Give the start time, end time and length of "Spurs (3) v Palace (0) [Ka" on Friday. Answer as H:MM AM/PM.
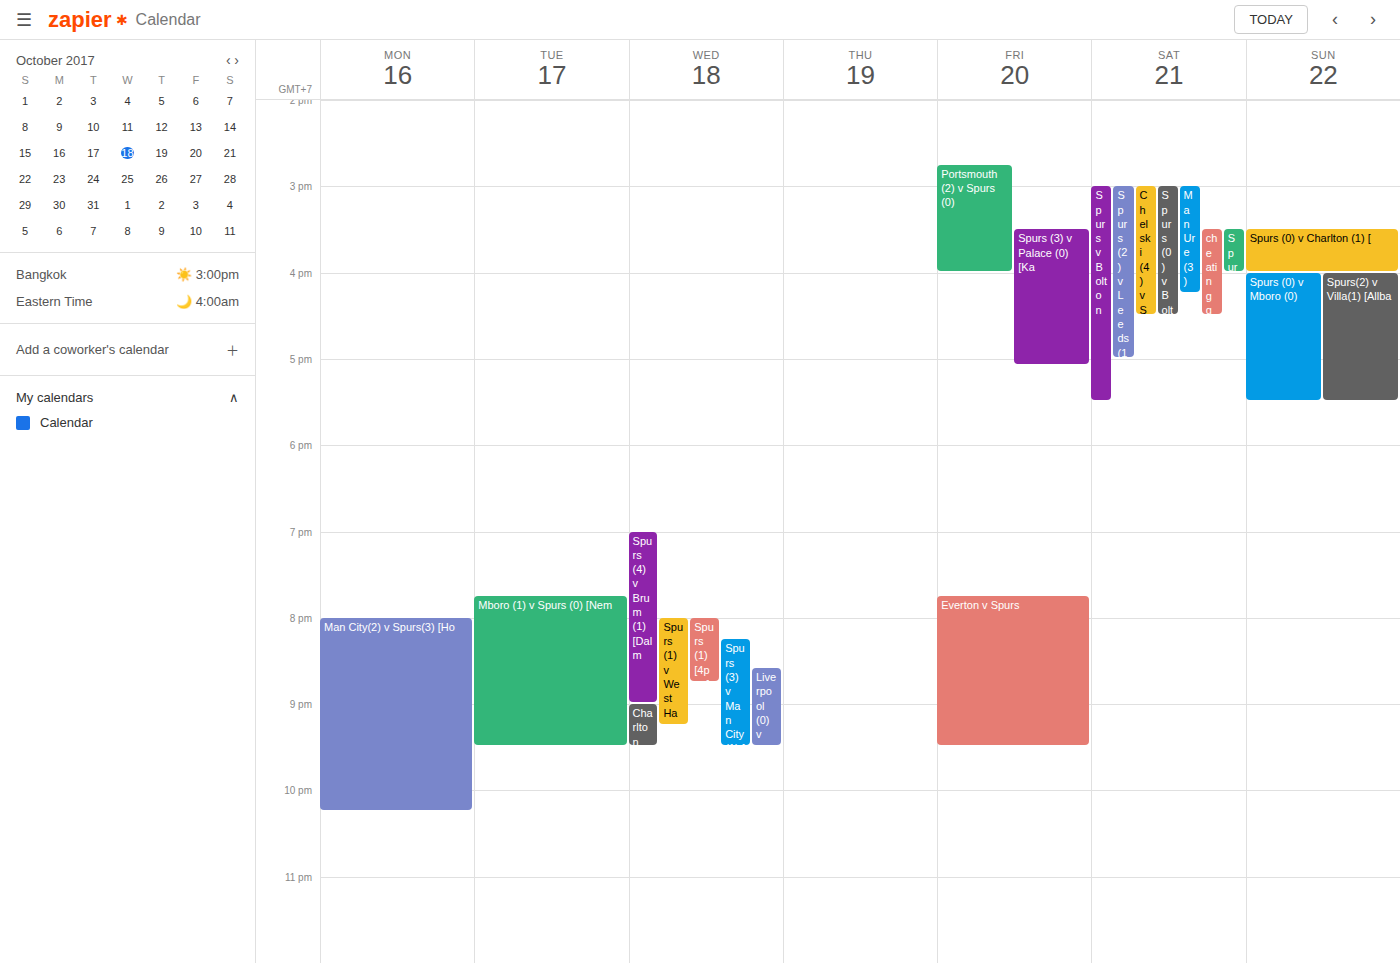
3:30 PM to 5:05 PM, 1 hour 35 minutes